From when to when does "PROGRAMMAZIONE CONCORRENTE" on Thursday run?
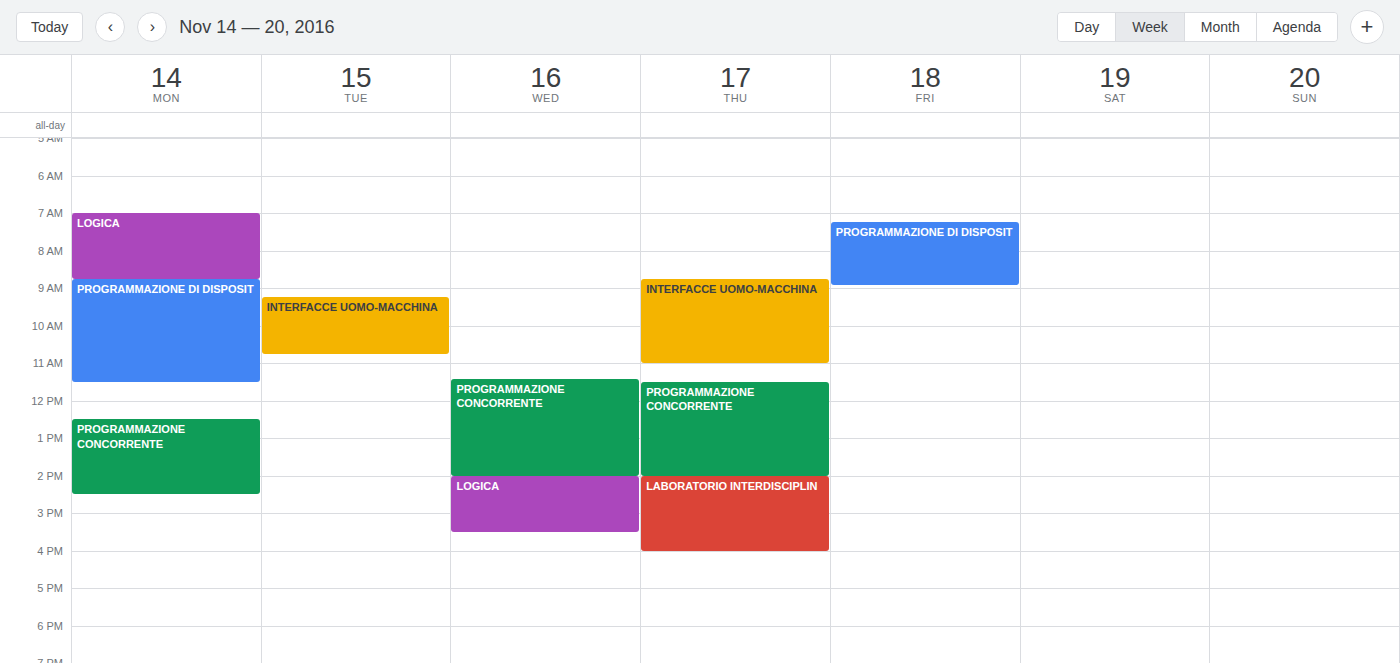
11:30 AM to 2:00 PM